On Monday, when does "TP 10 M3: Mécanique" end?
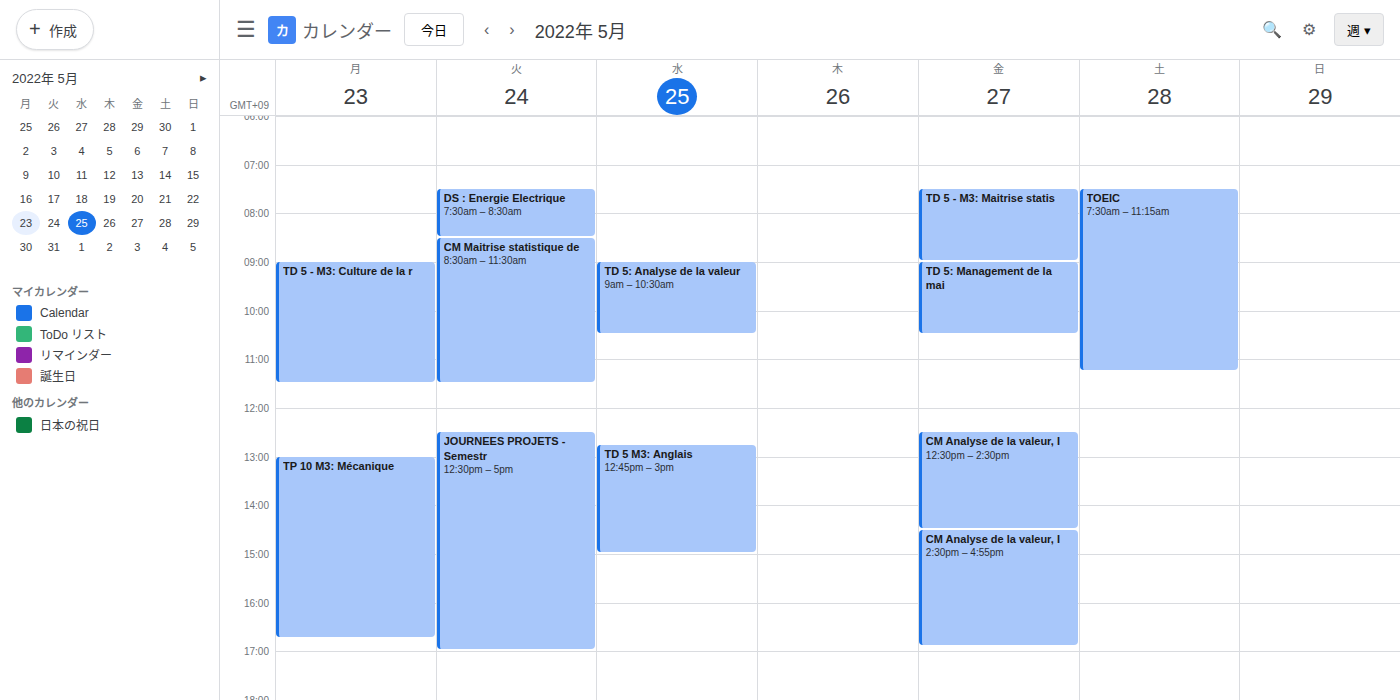
4:45 PM